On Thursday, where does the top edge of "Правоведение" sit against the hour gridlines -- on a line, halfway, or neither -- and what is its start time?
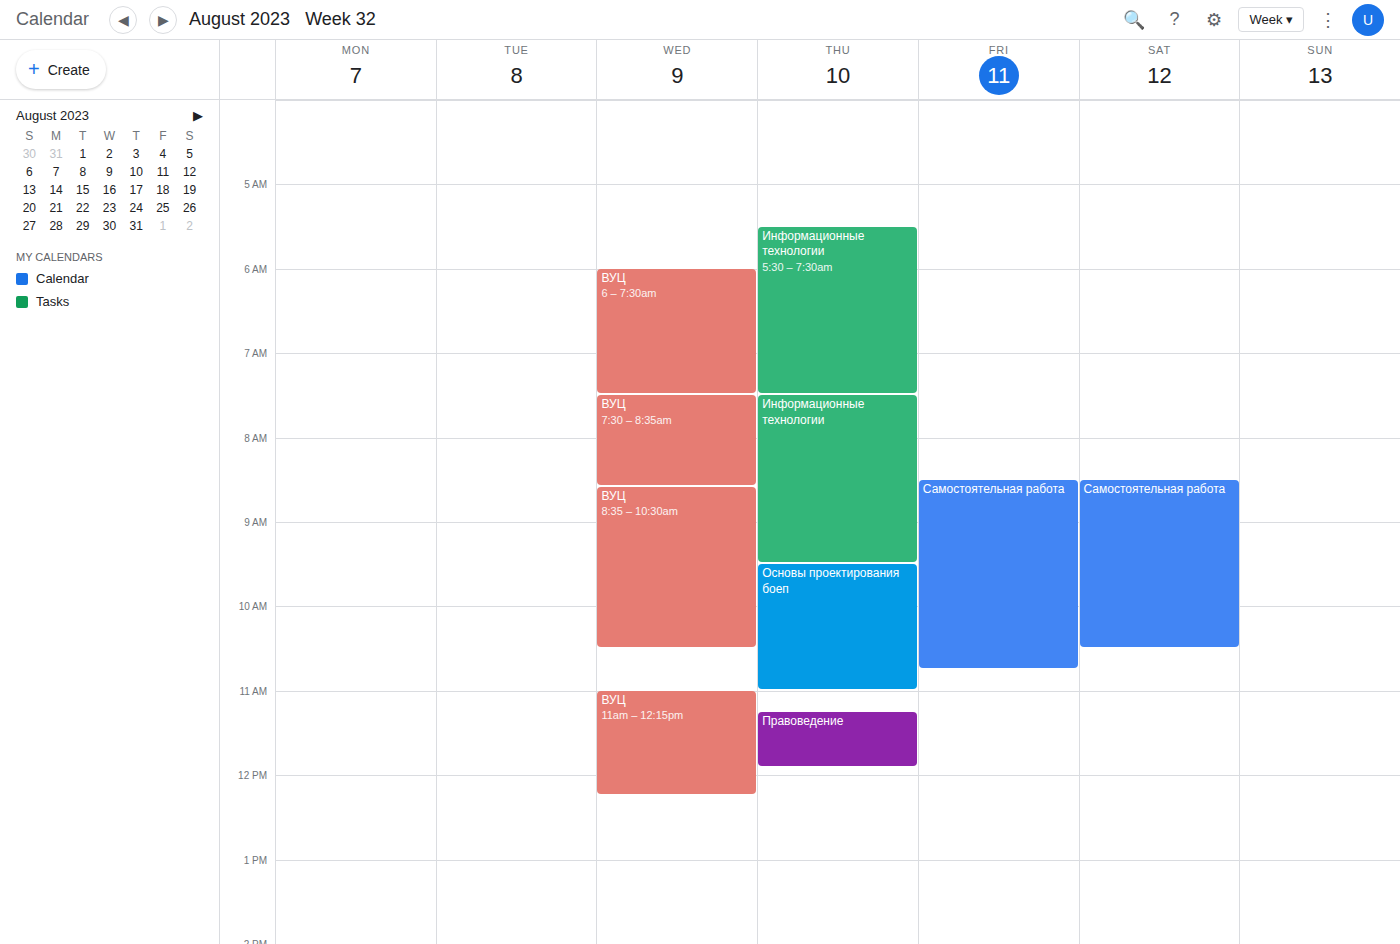
11:15 AM -- neither: a quarter of the way from the 11 AM line to the 12 PM line.